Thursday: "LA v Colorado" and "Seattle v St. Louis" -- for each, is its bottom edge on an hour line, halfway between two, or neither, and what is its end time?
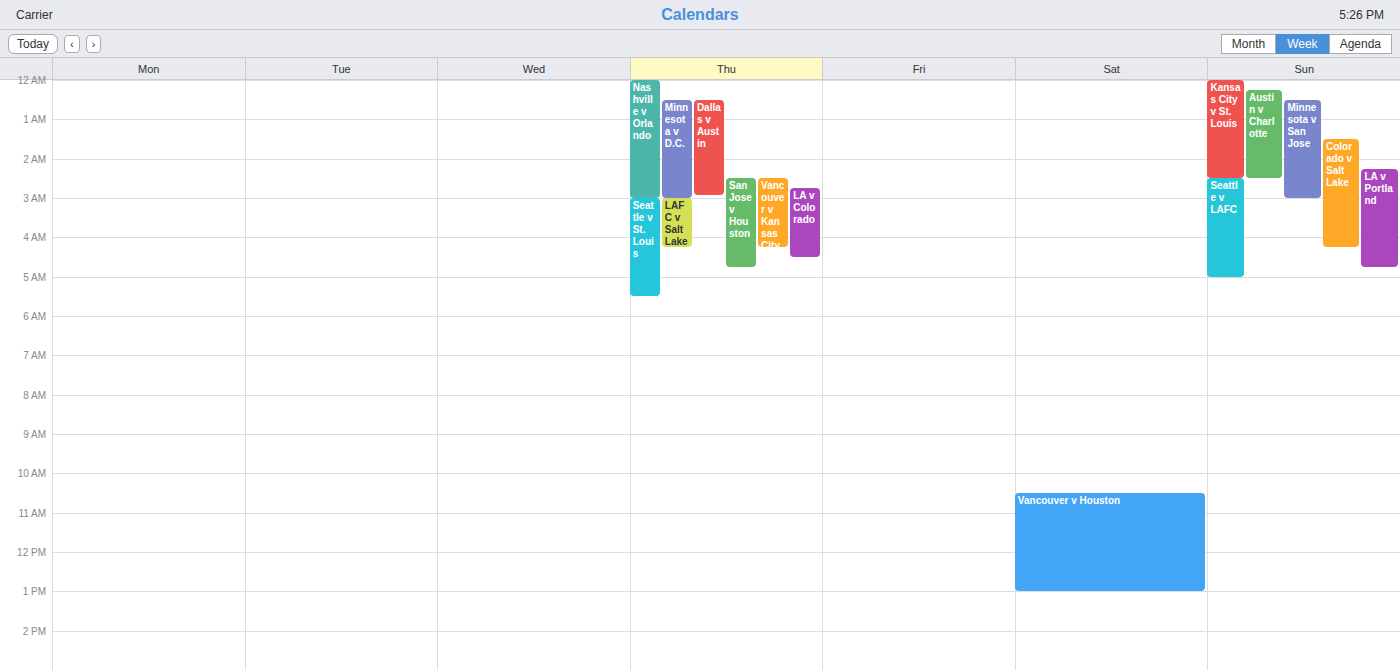
"LA v Colorado": 4:30 AM, halfway between the 4 AM and 5 AM lines. "Seattle v St. Louis": 5:30 AM, halfway between the 5 AM and 6 AM lines.